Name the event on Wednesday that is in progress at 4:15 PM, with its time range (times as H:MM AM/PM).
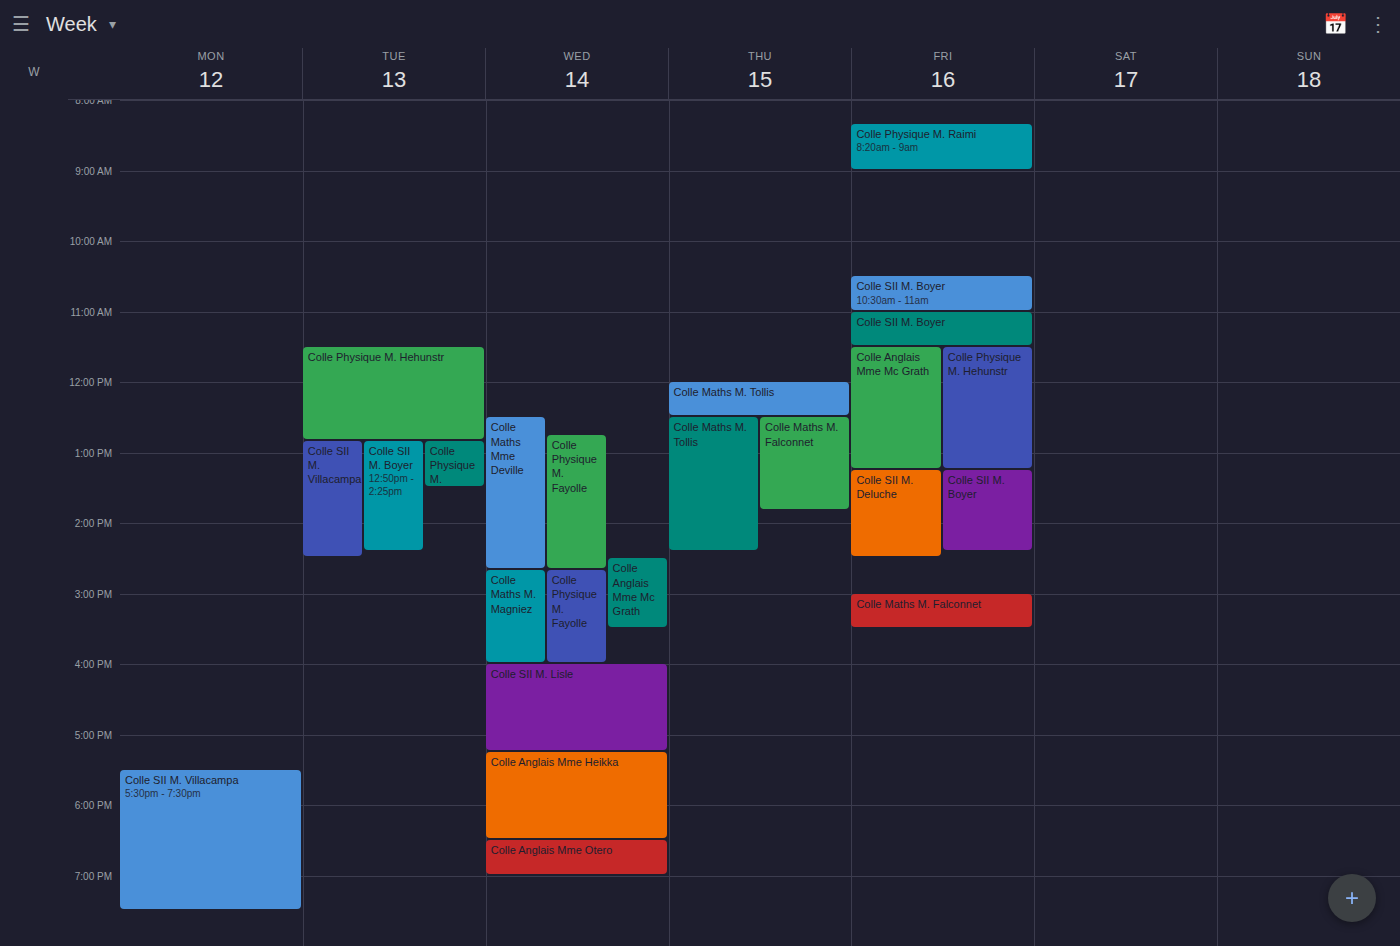
"Colle SII M. Lisle", 4:00 PM to 5:15 PM